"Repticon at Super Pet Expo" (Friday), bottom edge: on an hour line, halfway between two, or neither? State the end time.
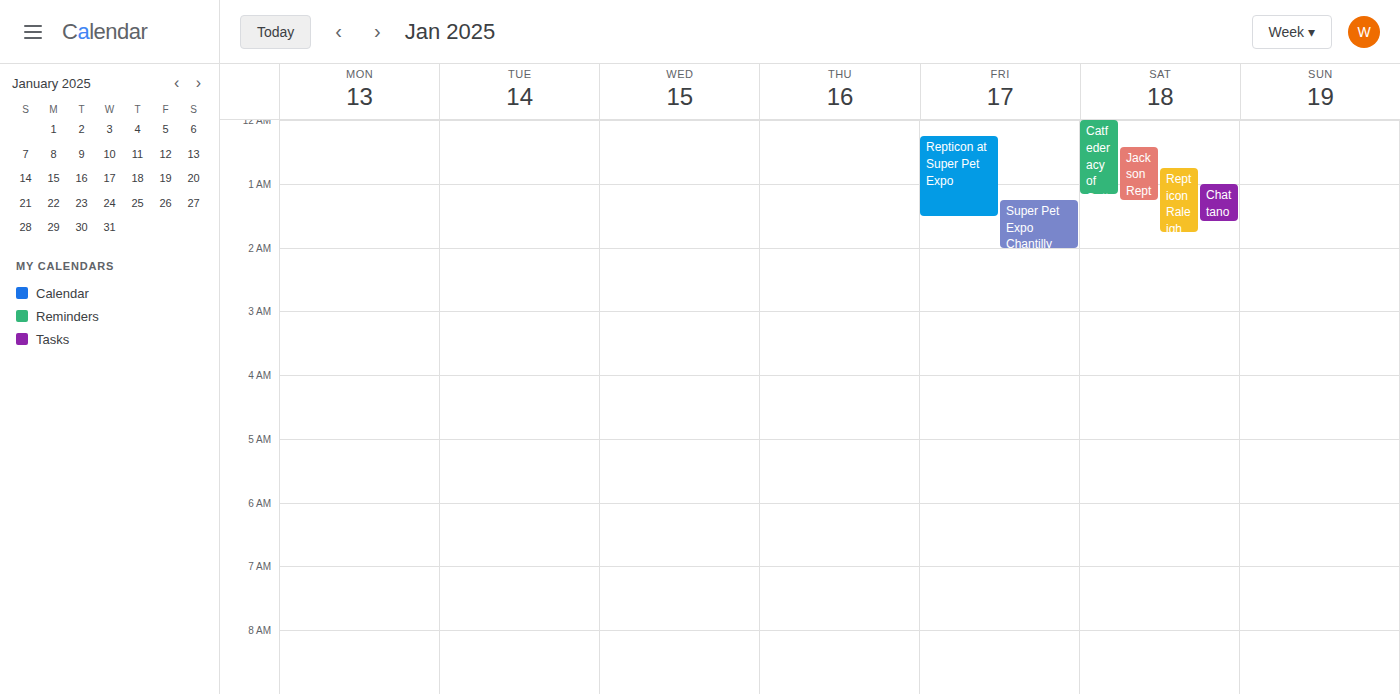
01:30 -- halfway between the 01:00 and 02:00 lines.